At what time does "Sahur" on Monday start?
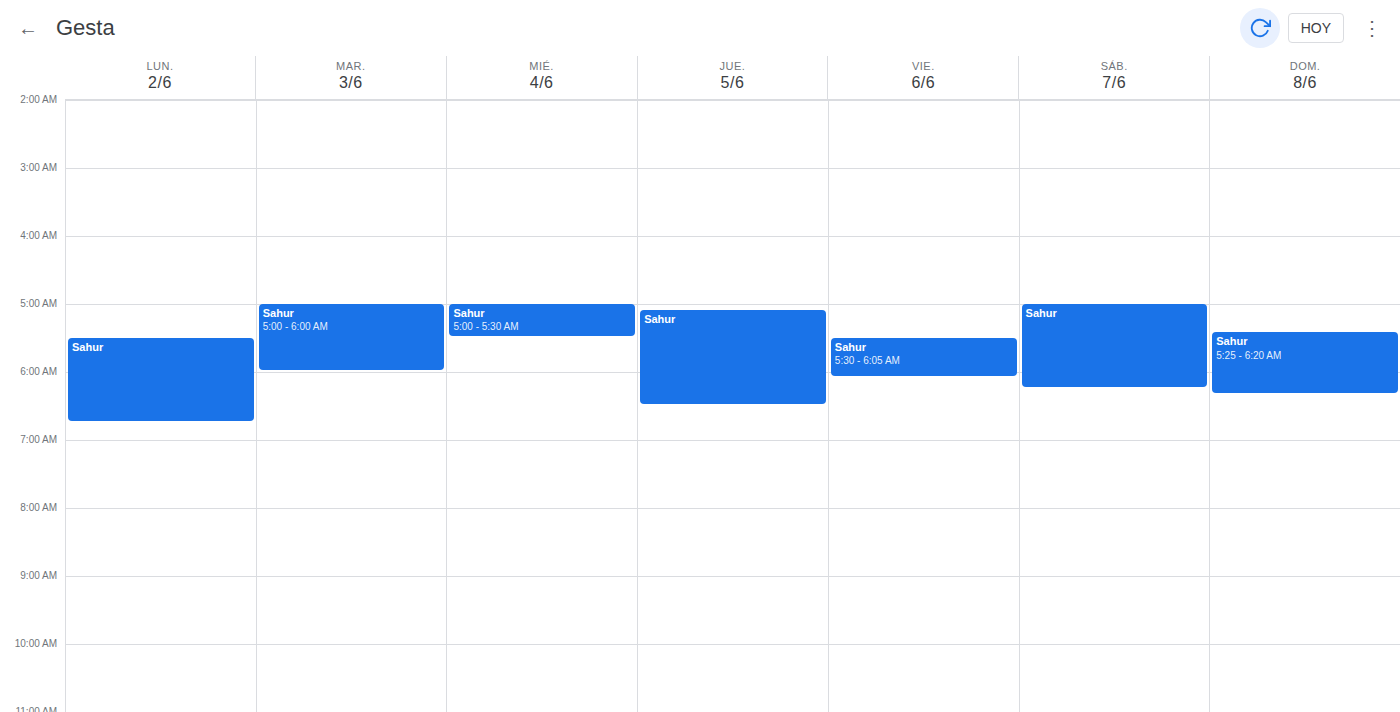
5:30 AM